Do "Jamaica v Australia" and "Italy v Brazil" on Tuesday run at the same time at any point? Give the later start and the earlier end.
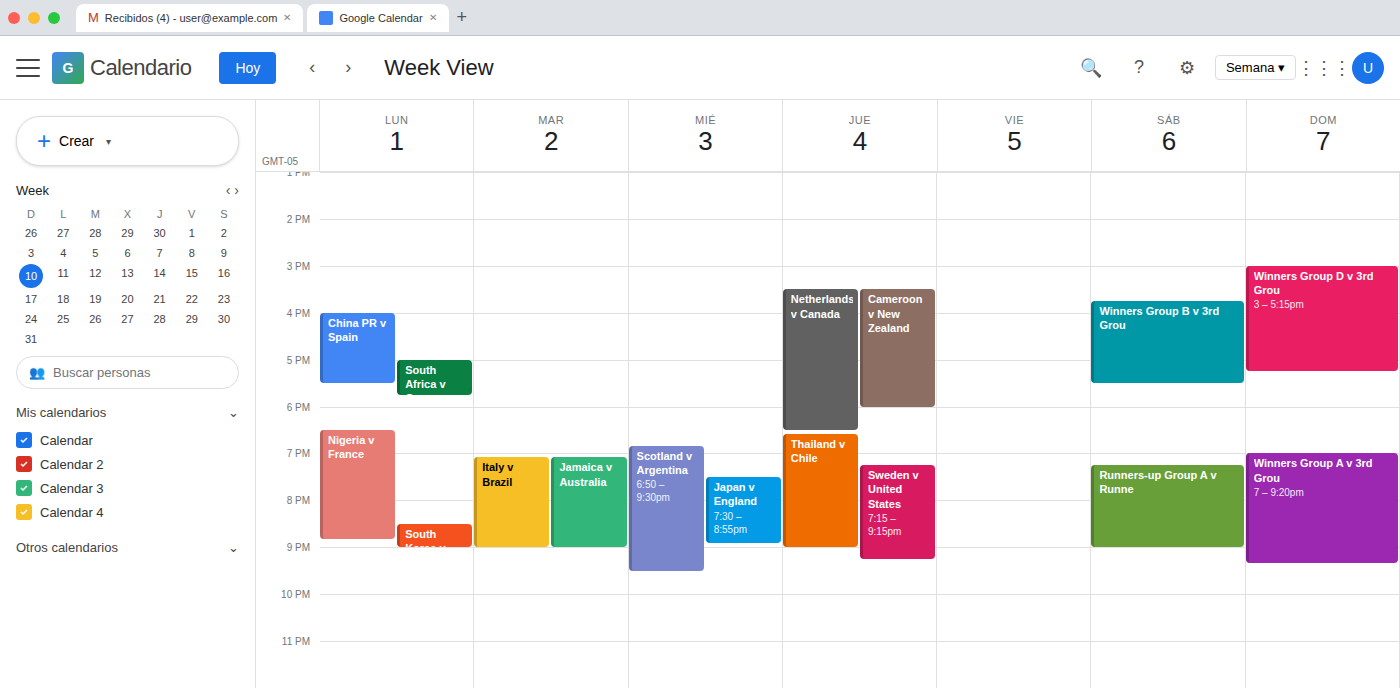
"Italy v Brazil" runs 7:05 PM to 9:00 PM, inside "Jamaica v Australia" -- they overlap.